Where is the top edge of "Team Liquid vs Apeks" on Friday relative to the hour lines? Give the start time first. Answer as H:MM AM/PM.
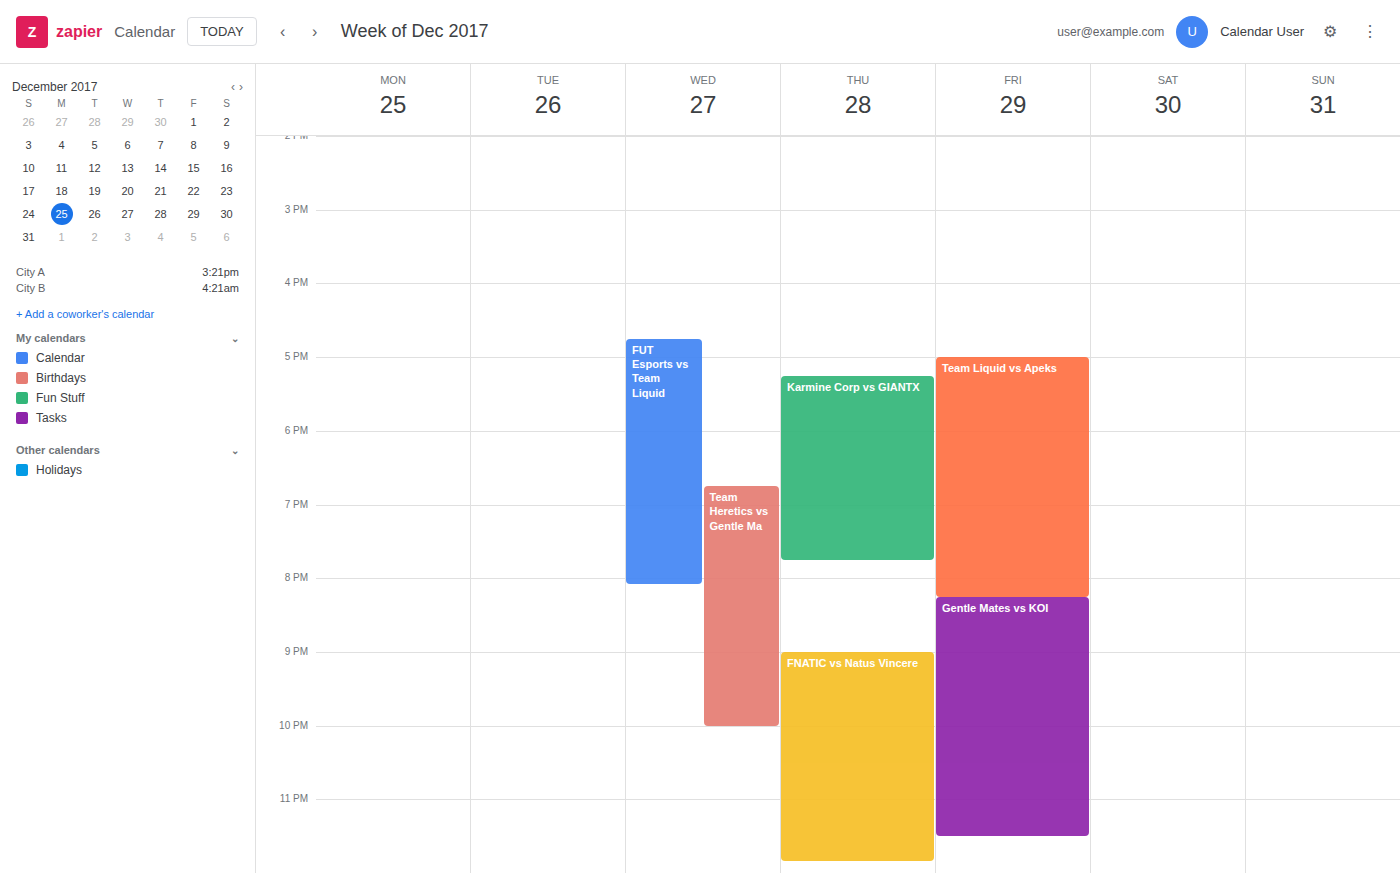
5:00 PM -- exactly on the 5 PM line.